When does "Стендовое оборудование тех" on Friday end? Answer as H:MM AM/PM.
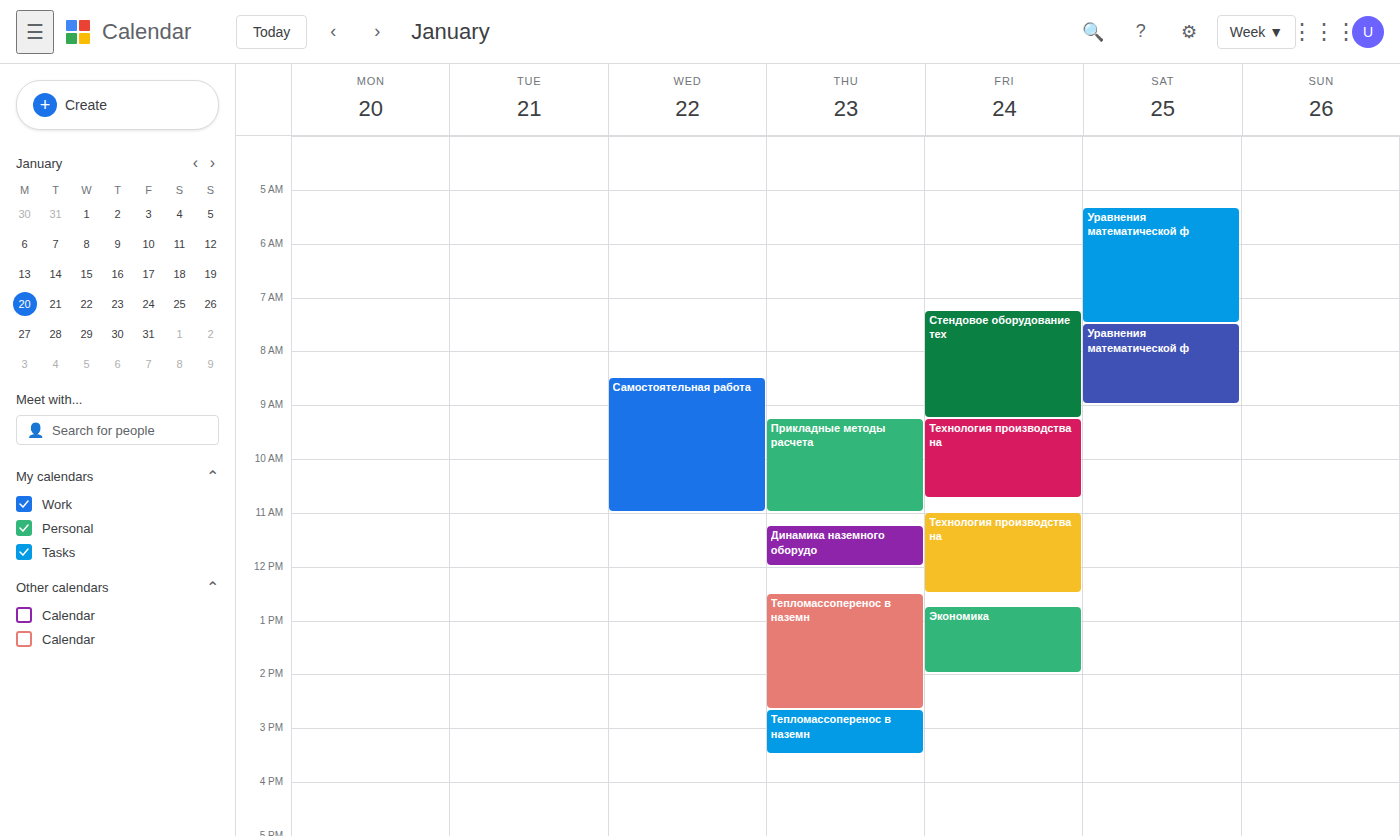
9:15 AM